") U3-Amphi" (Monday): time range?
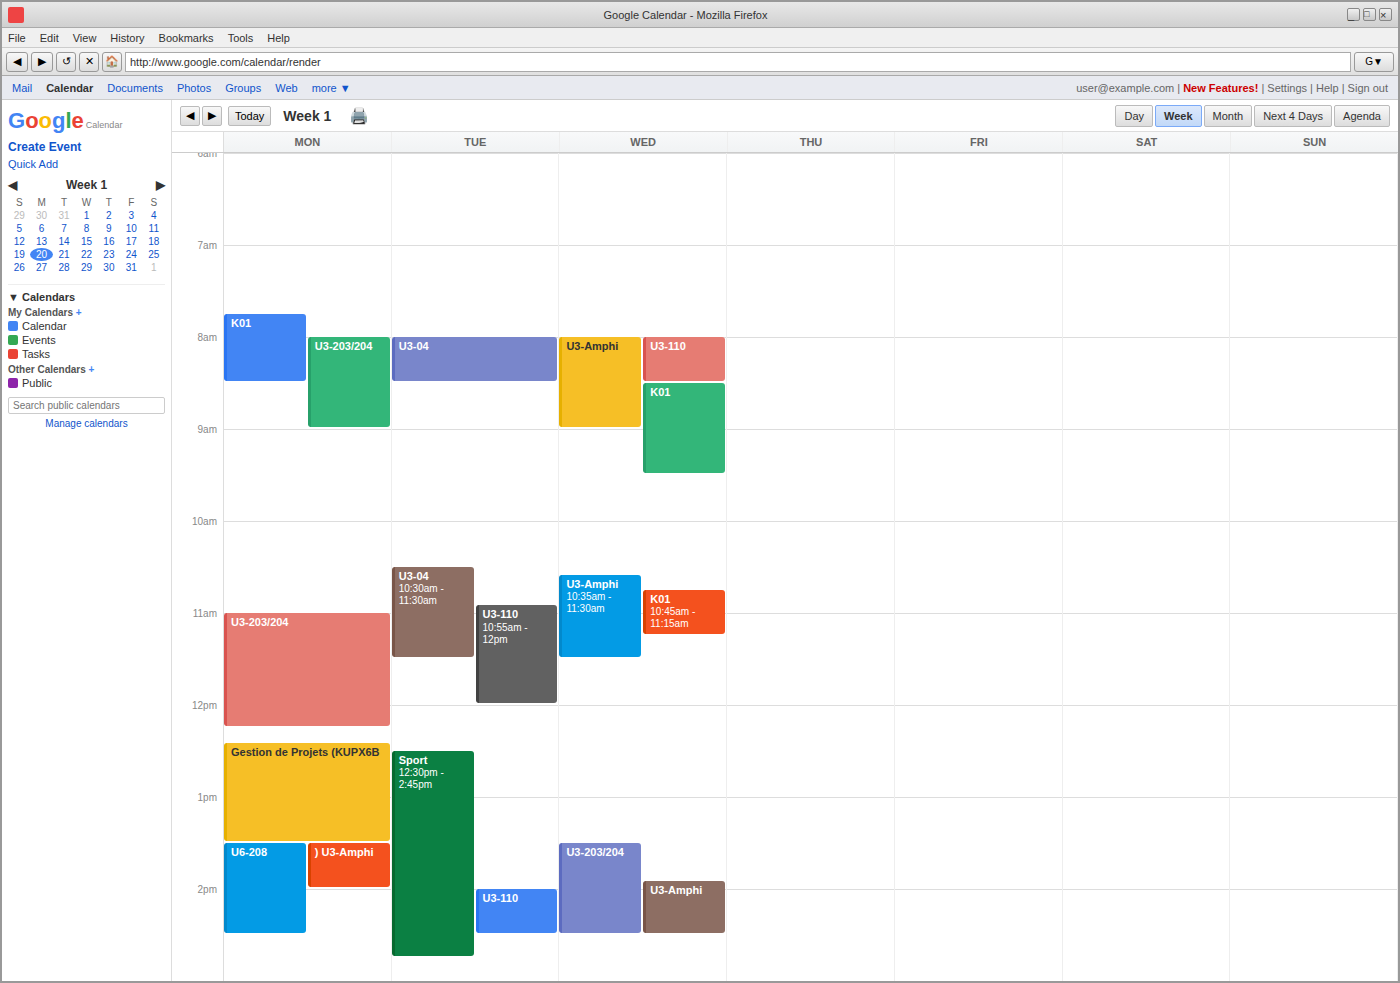
1:30 PM to 2:00 PM